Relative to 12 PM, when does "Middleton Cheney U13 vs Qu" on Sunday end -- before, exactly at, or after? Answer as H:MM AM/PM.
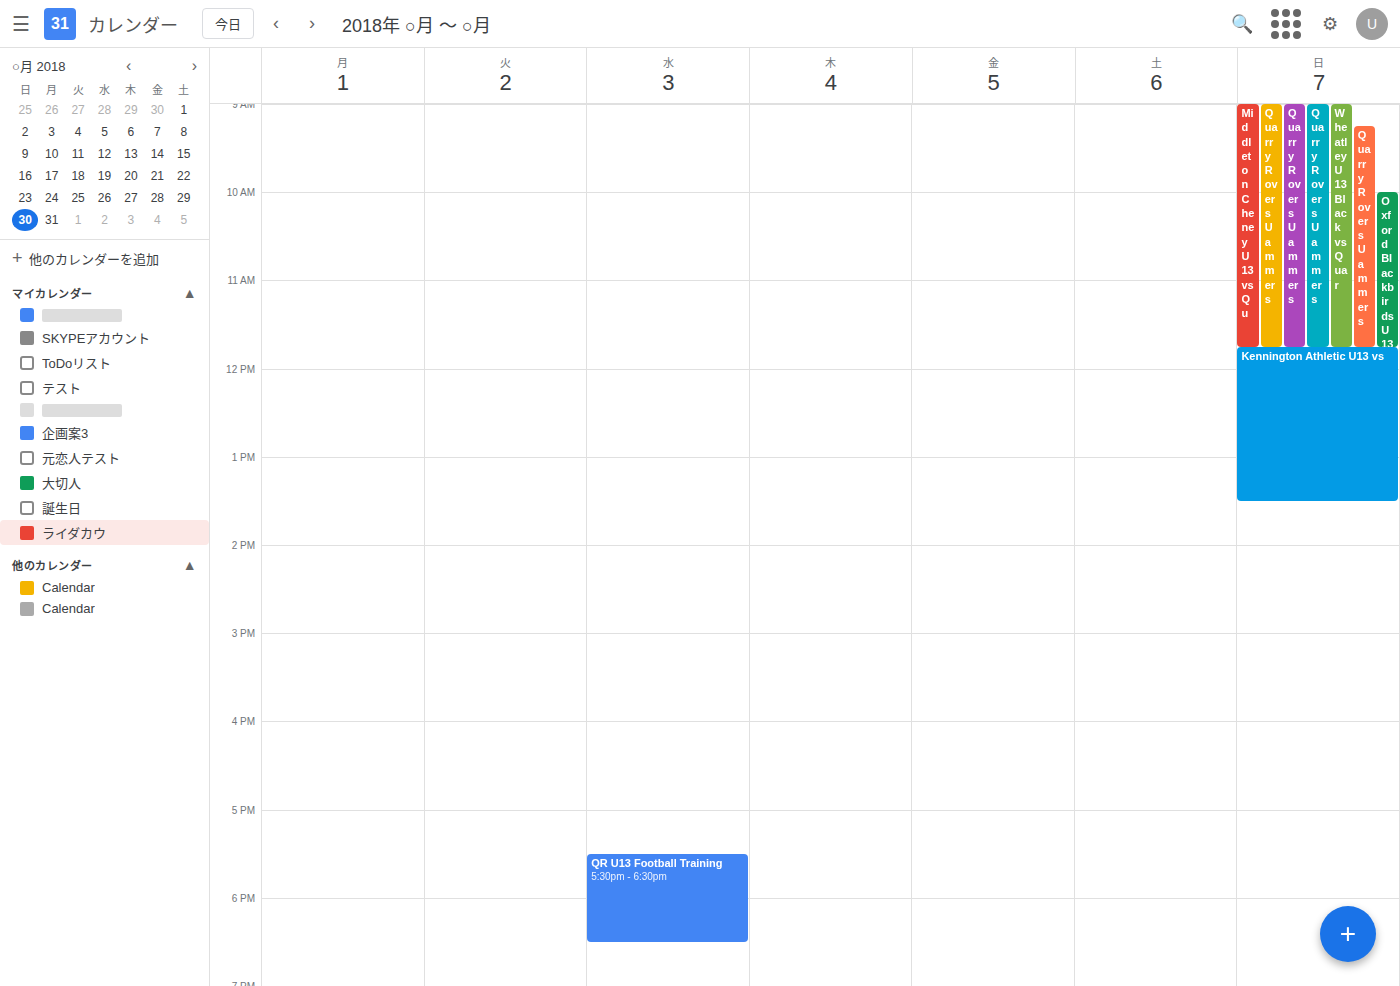
11:45 AM -- before 12 PM, 15 minutes above the 12 PM line.